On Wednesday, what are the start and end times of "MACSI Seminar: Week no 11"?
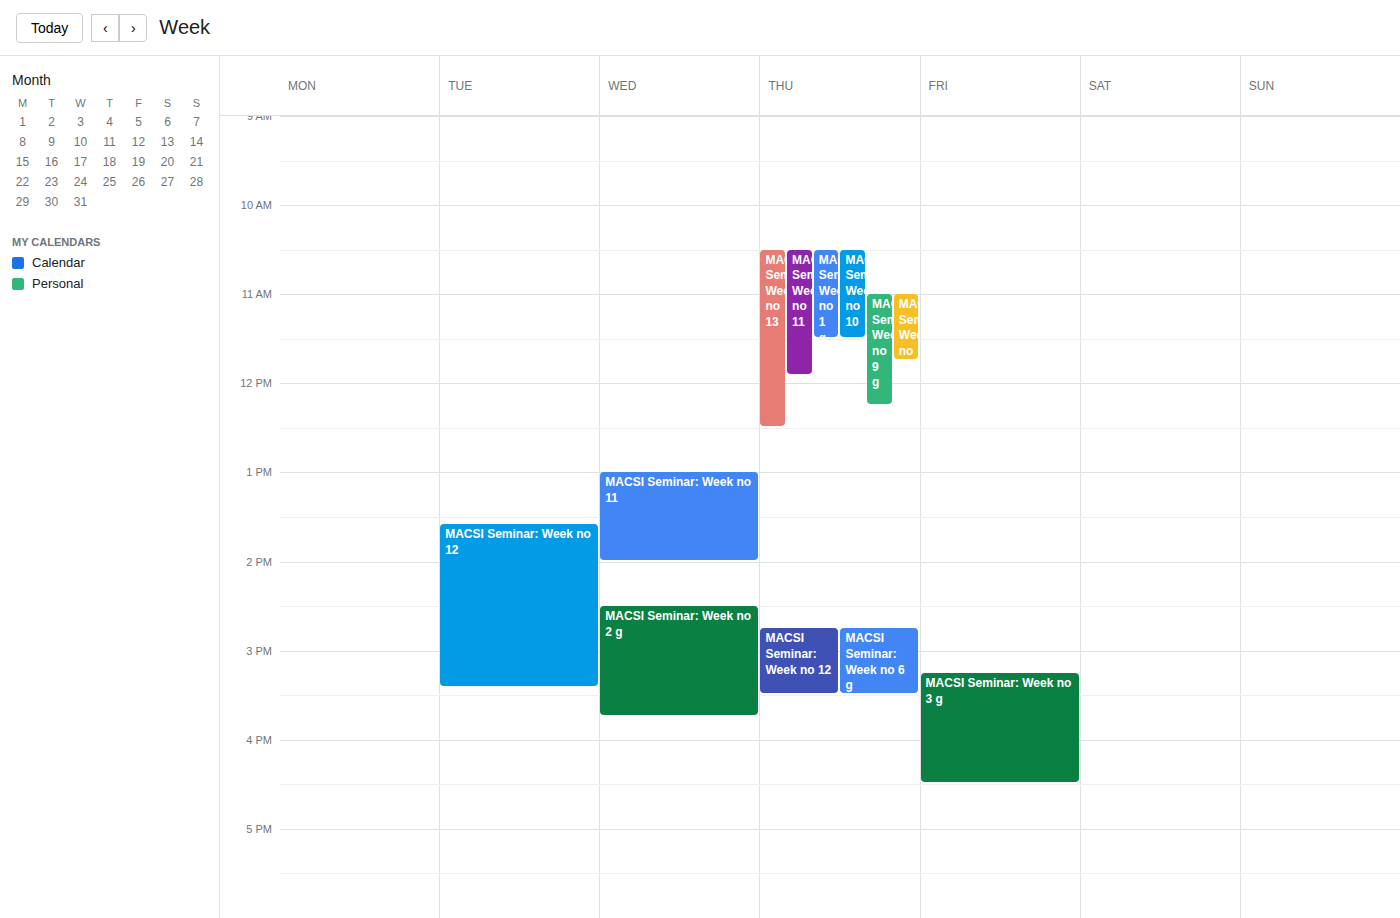
13:00 to 14:00